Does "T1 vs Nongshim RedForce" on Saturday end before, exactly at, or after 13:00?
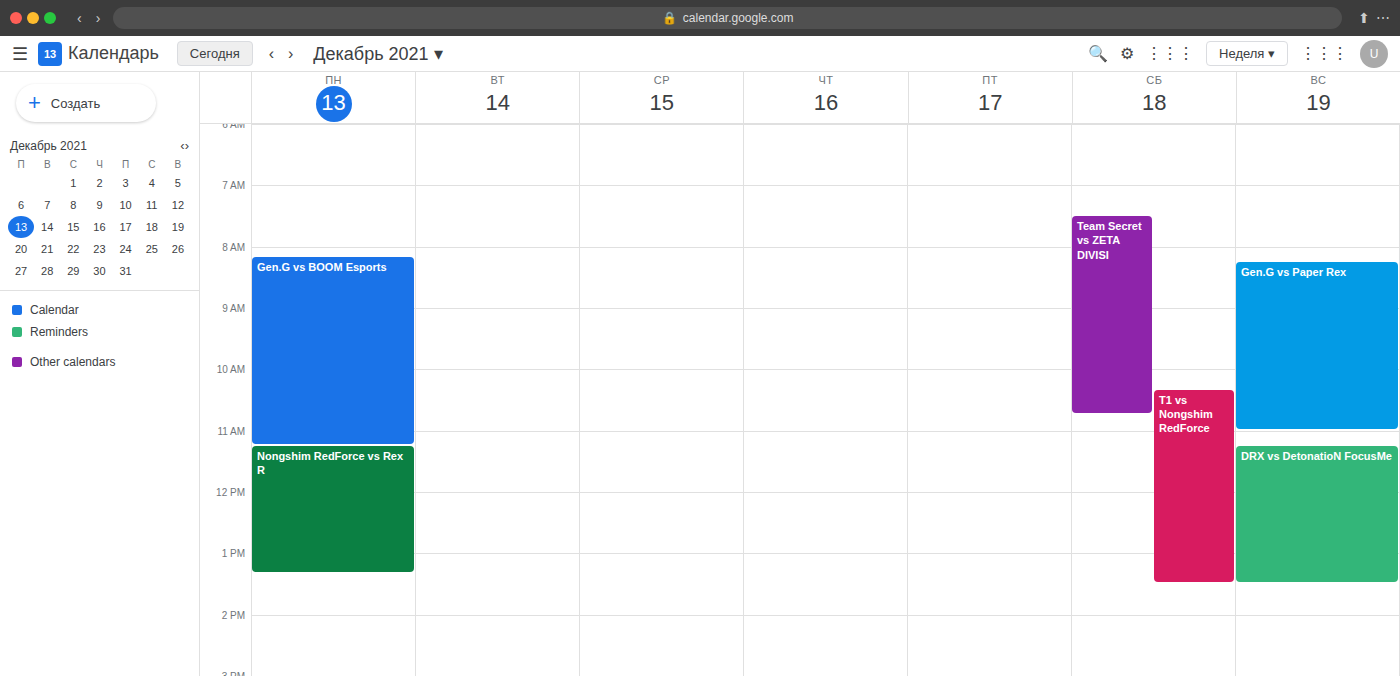
13:30 -- after 13:00, 30 minutes below the 13:00 line.